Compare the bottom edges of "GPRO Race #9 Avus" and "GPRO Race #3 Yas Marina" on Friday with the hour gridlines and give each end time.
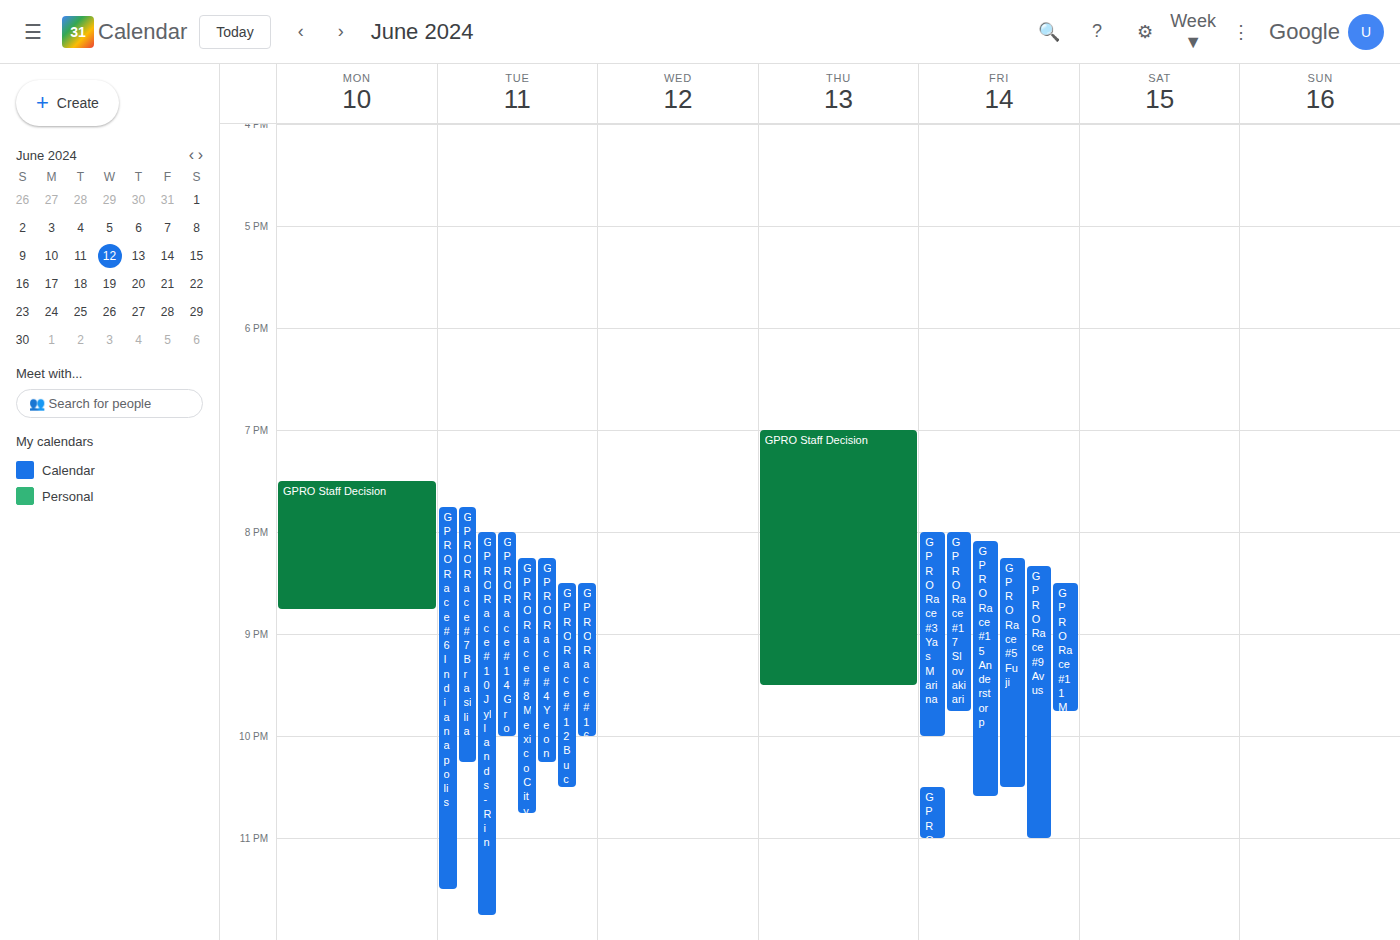
"GPRO Race #9 Avus": 23:00, exactly on the 23:00 line. "GPRO Race #3 Yas Marina": 22:00, exactly on the 22:00 line.